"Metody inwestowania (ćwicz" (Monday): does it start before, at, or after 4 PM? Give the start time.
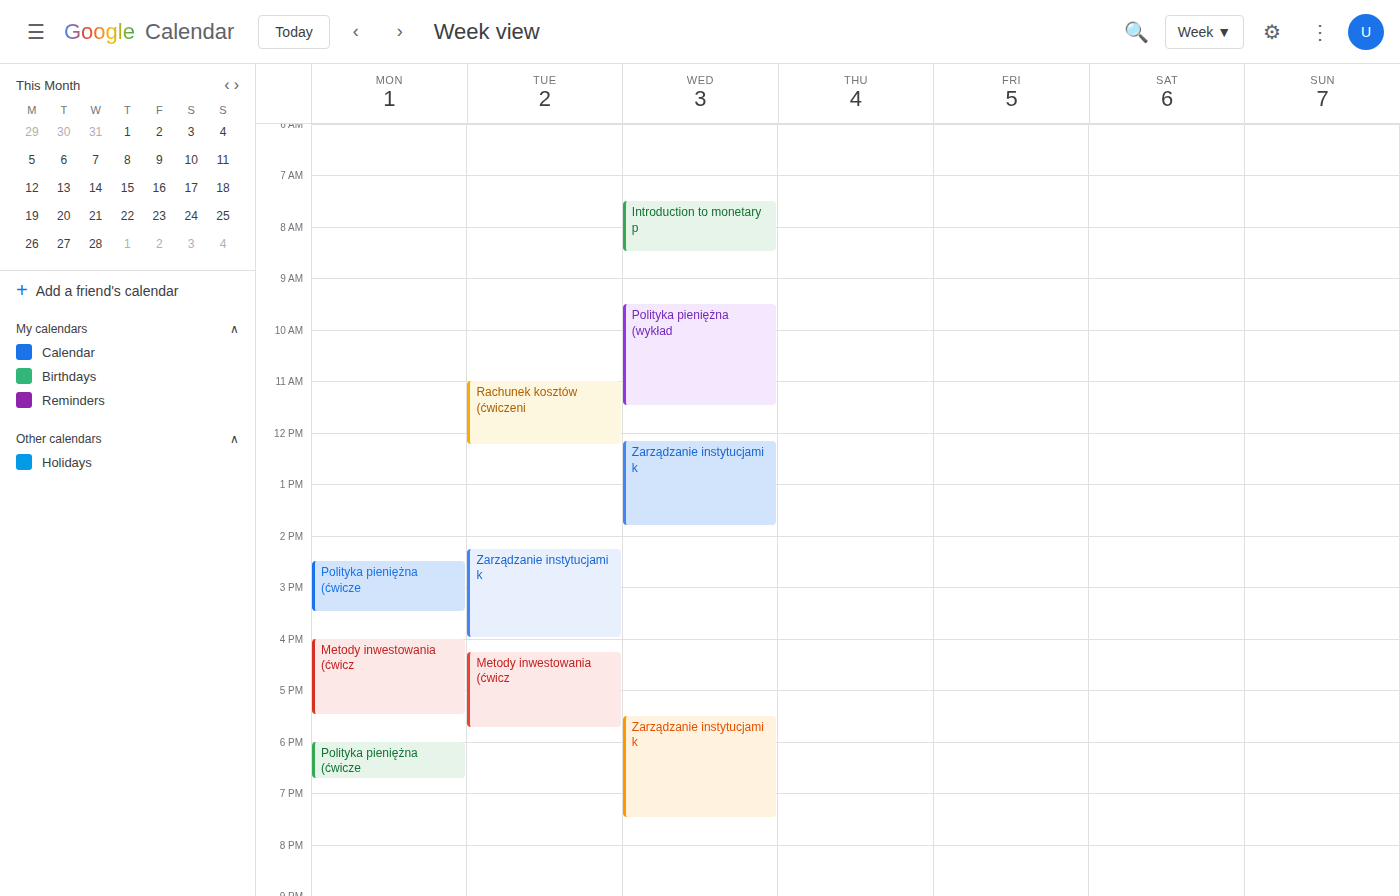
4:00 PM -- exactly at 4 PM, on the 4 PM line.